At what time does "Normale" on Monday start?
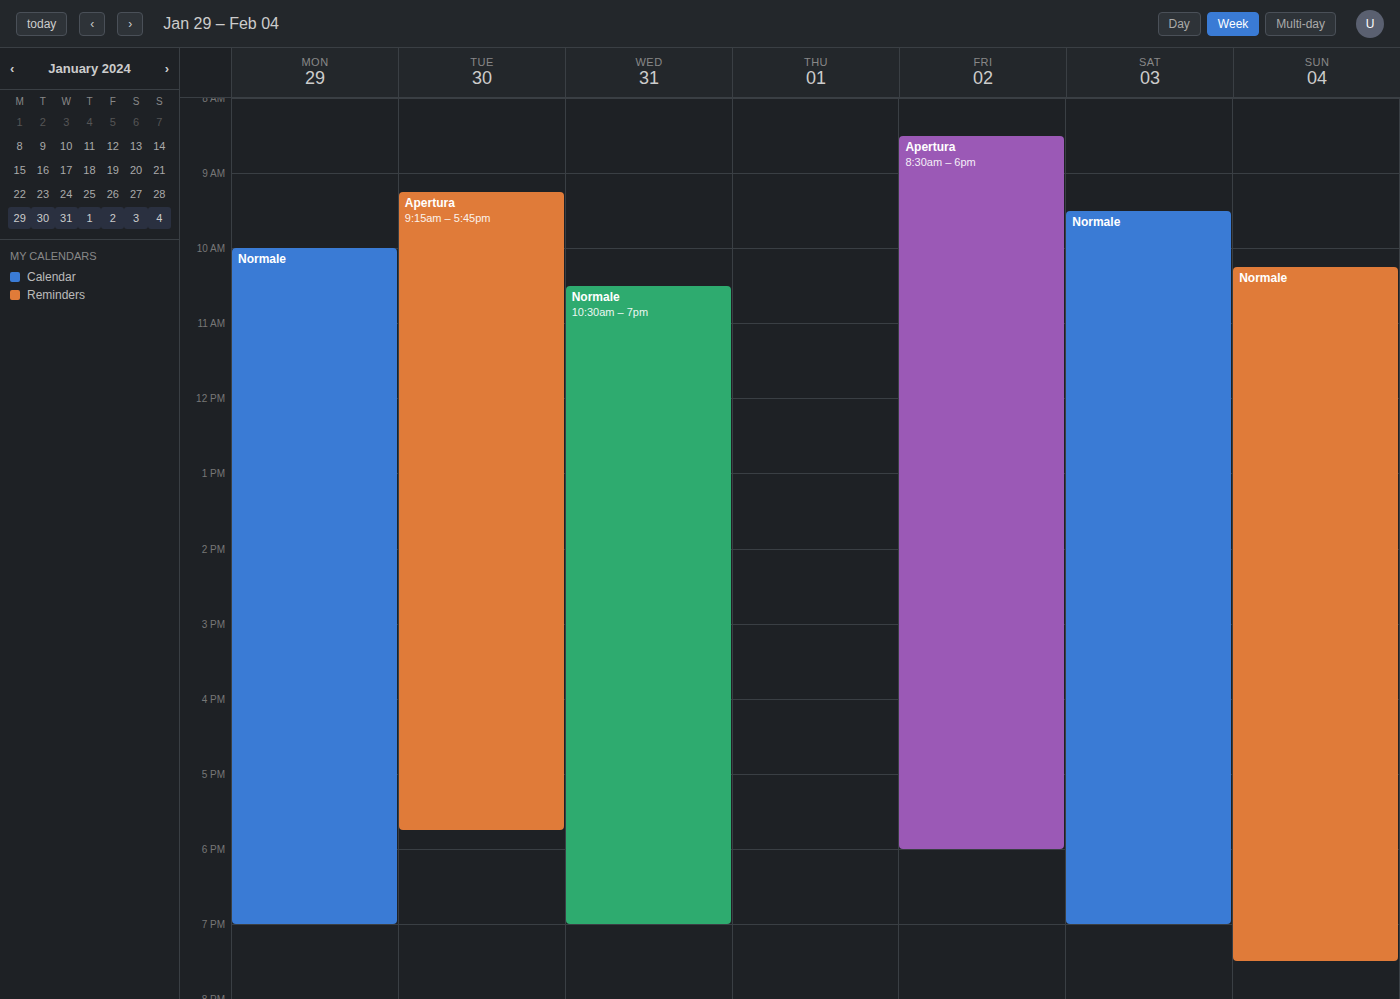
10:00 AM